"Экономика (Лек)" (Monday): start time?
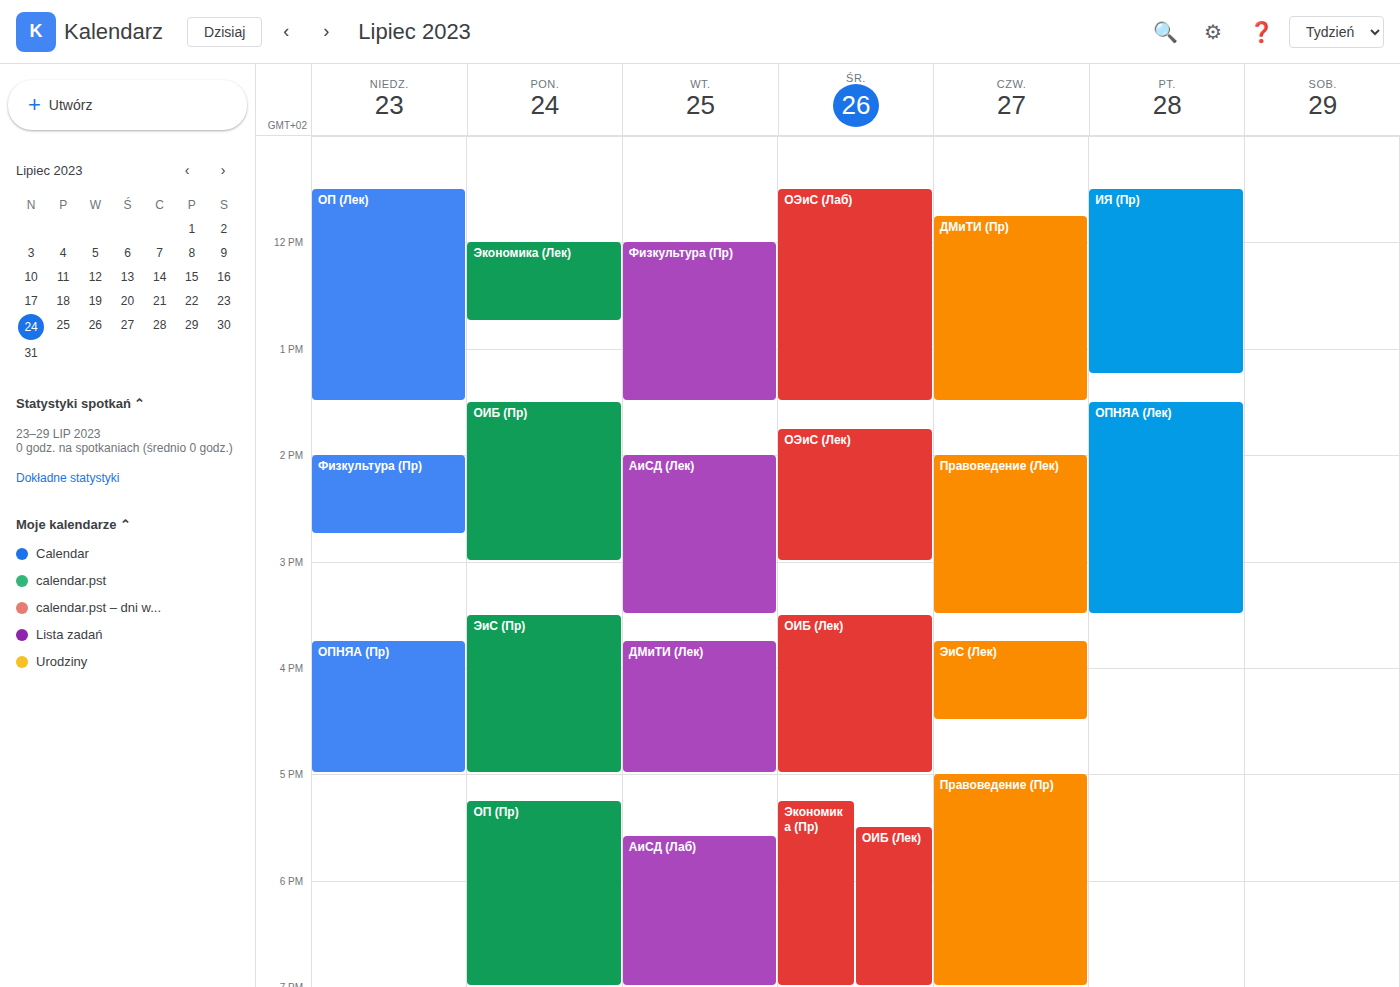
12:00 PM